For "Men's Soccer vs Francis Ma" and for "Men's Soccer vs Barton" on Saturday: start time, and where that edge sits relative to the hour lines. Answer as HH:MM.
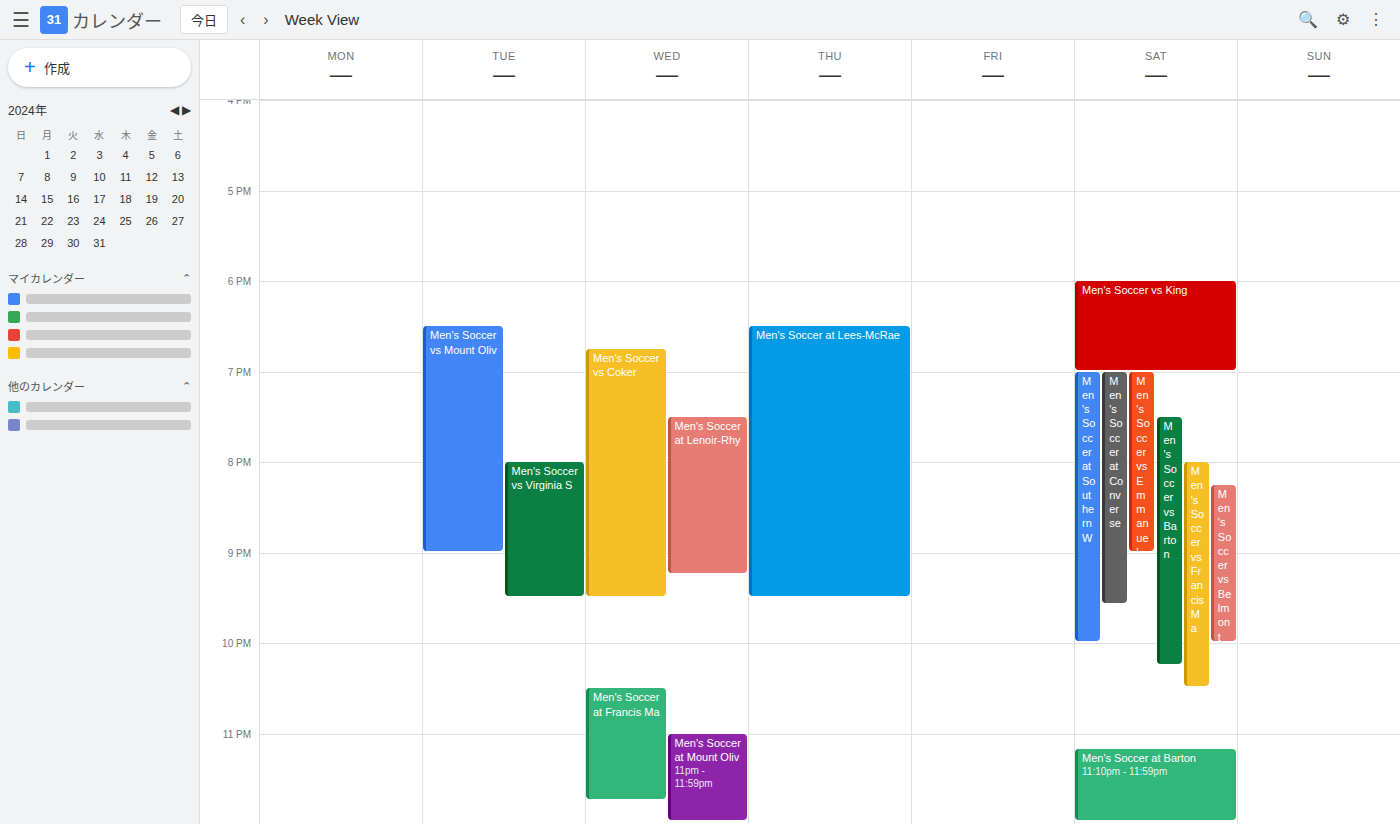
"Men's Soccer vs Francis Ma": 20:00, exactly on the 20:00 line. "Men's Soccer vs Barton": 19:30, halfway between the 19:00 and 20:00 lines.